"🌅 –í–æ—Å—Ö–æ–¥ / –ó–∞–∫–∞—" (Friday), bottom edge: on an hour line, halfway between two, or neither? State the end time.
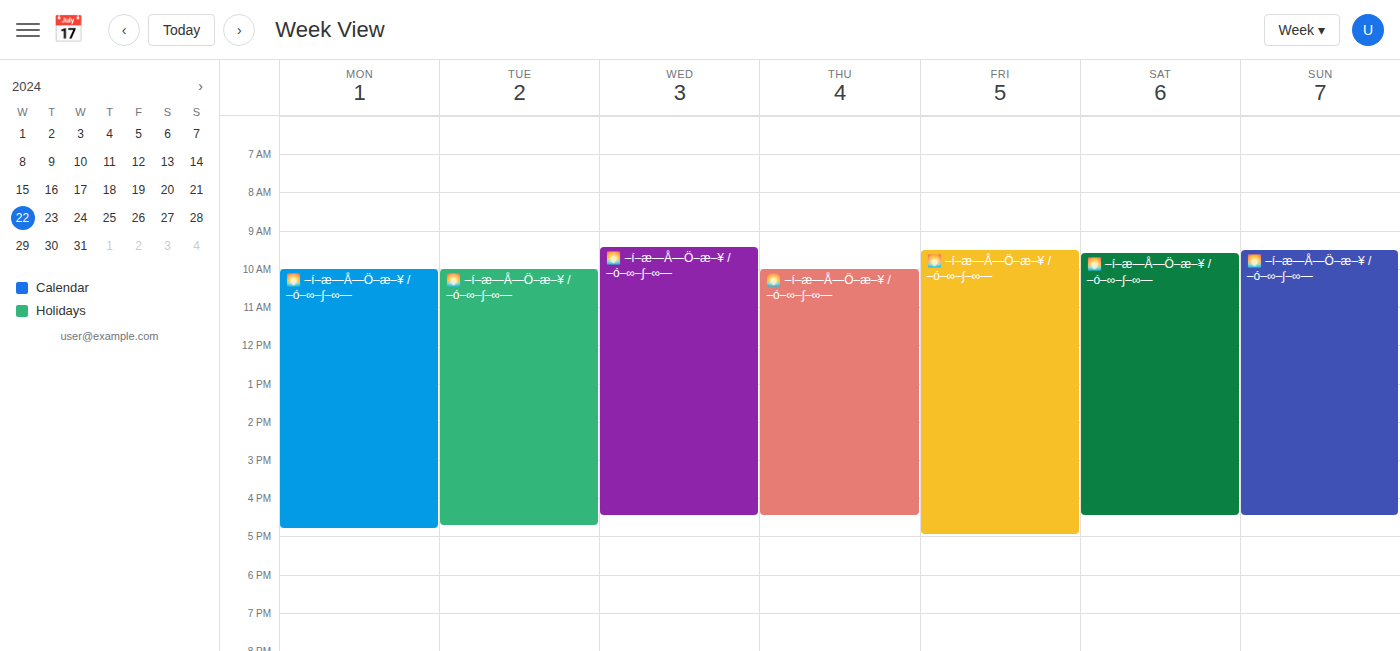
17:00 -- exactly on the 17:00 line.